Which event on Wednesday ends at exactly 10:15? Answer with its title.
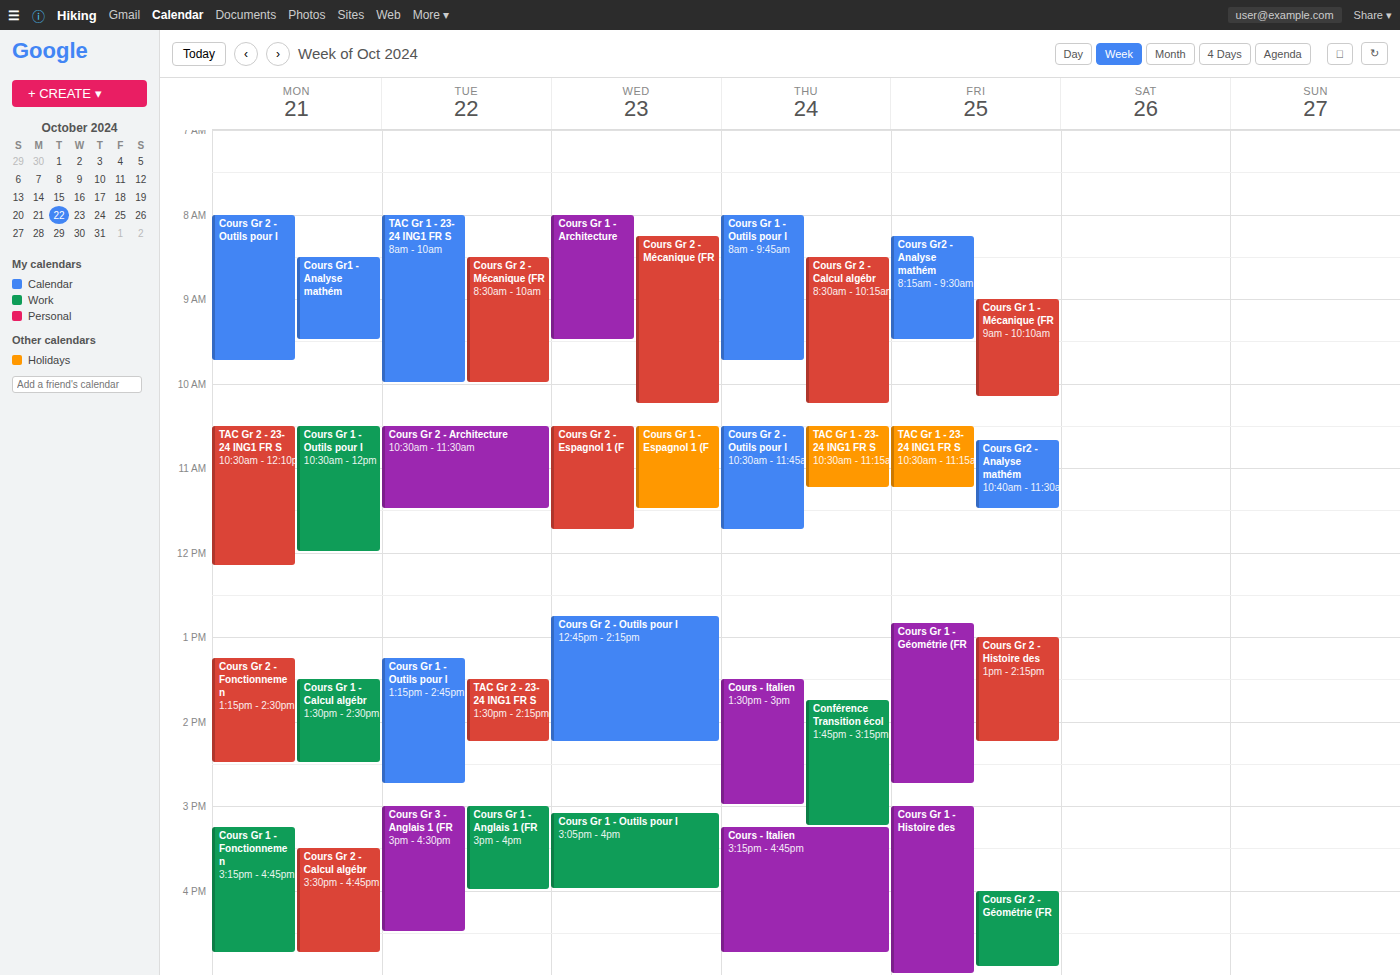
"Cours Gr 2 - Mécanique (FR"